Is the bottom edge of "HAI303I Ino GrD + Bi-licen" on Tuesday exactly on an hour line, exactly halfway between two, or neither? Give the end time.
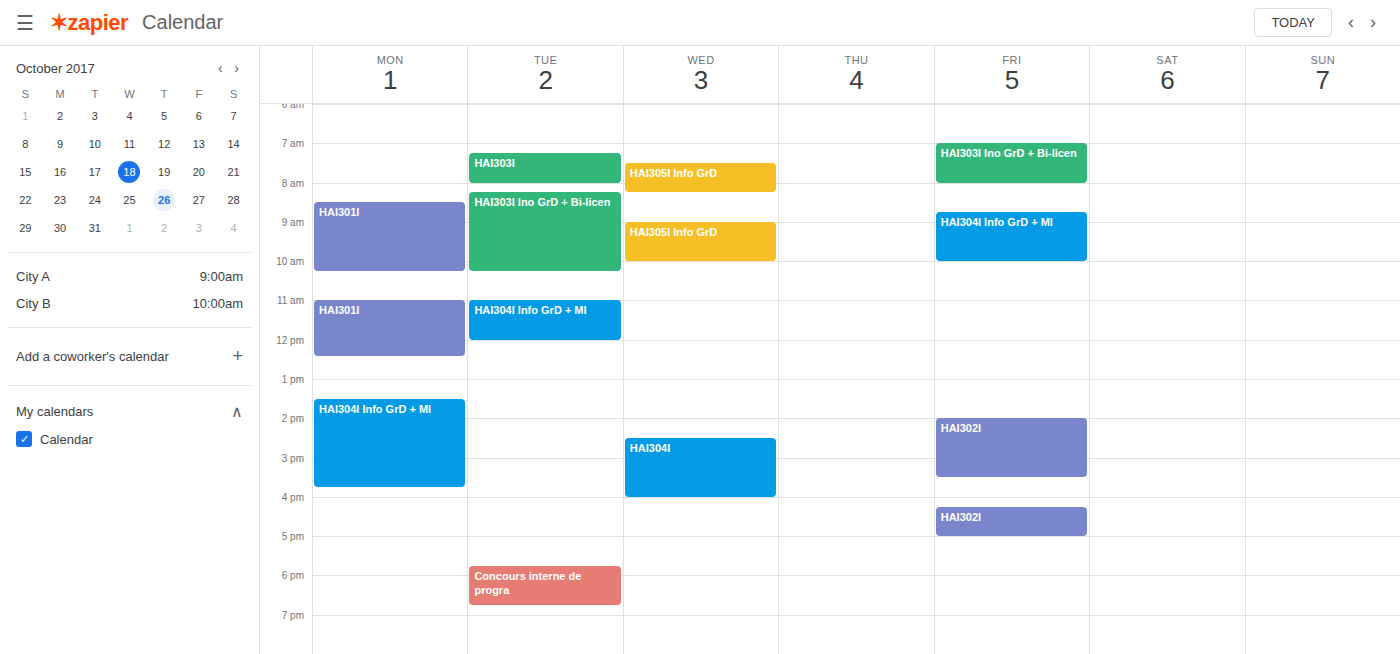
10:15 AM -- neither: a quarter of the way from the 10 AM line to the 11 AM line.